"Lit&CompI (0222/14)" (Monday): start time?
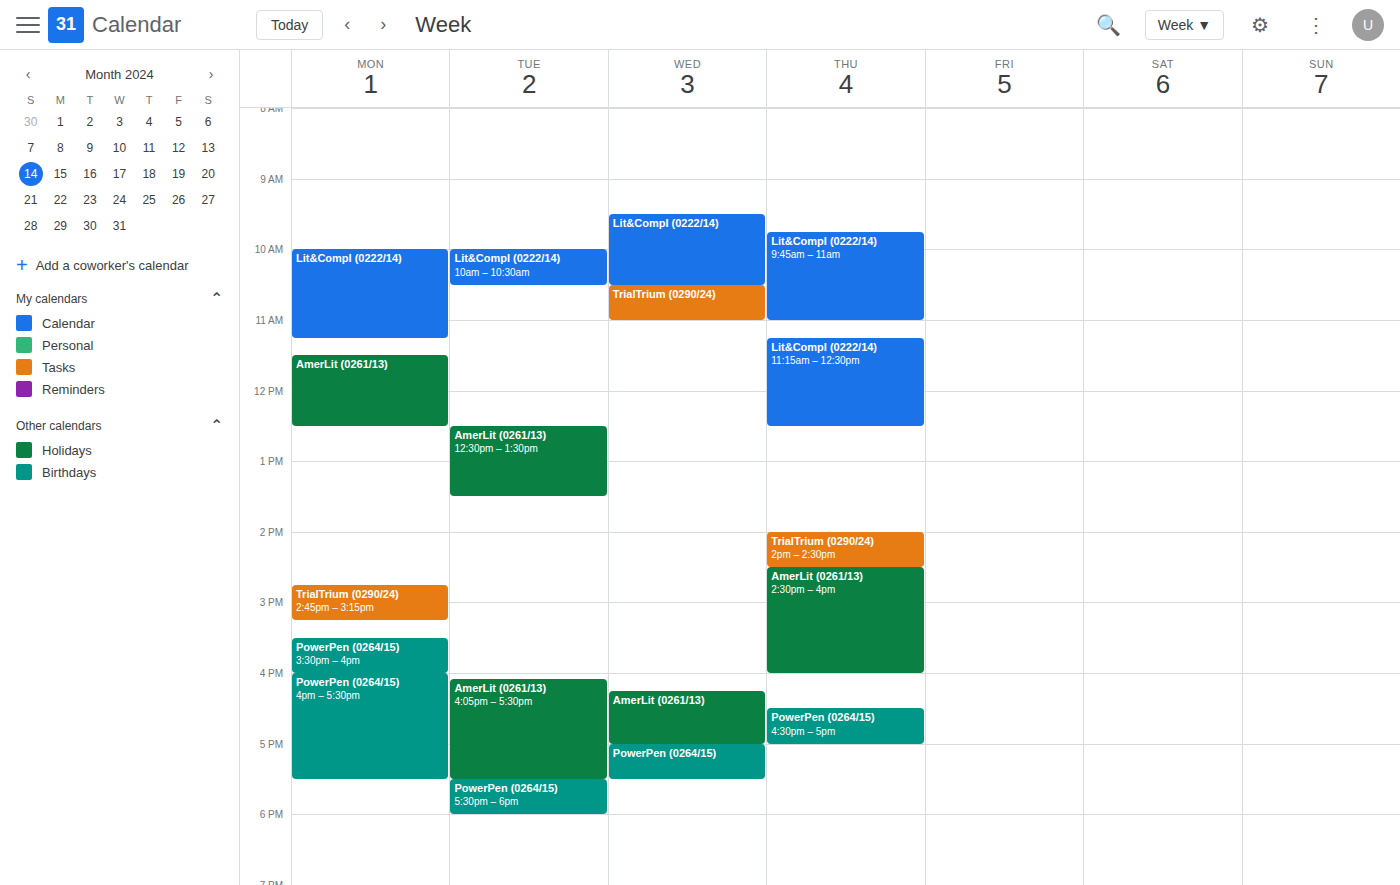
10:00